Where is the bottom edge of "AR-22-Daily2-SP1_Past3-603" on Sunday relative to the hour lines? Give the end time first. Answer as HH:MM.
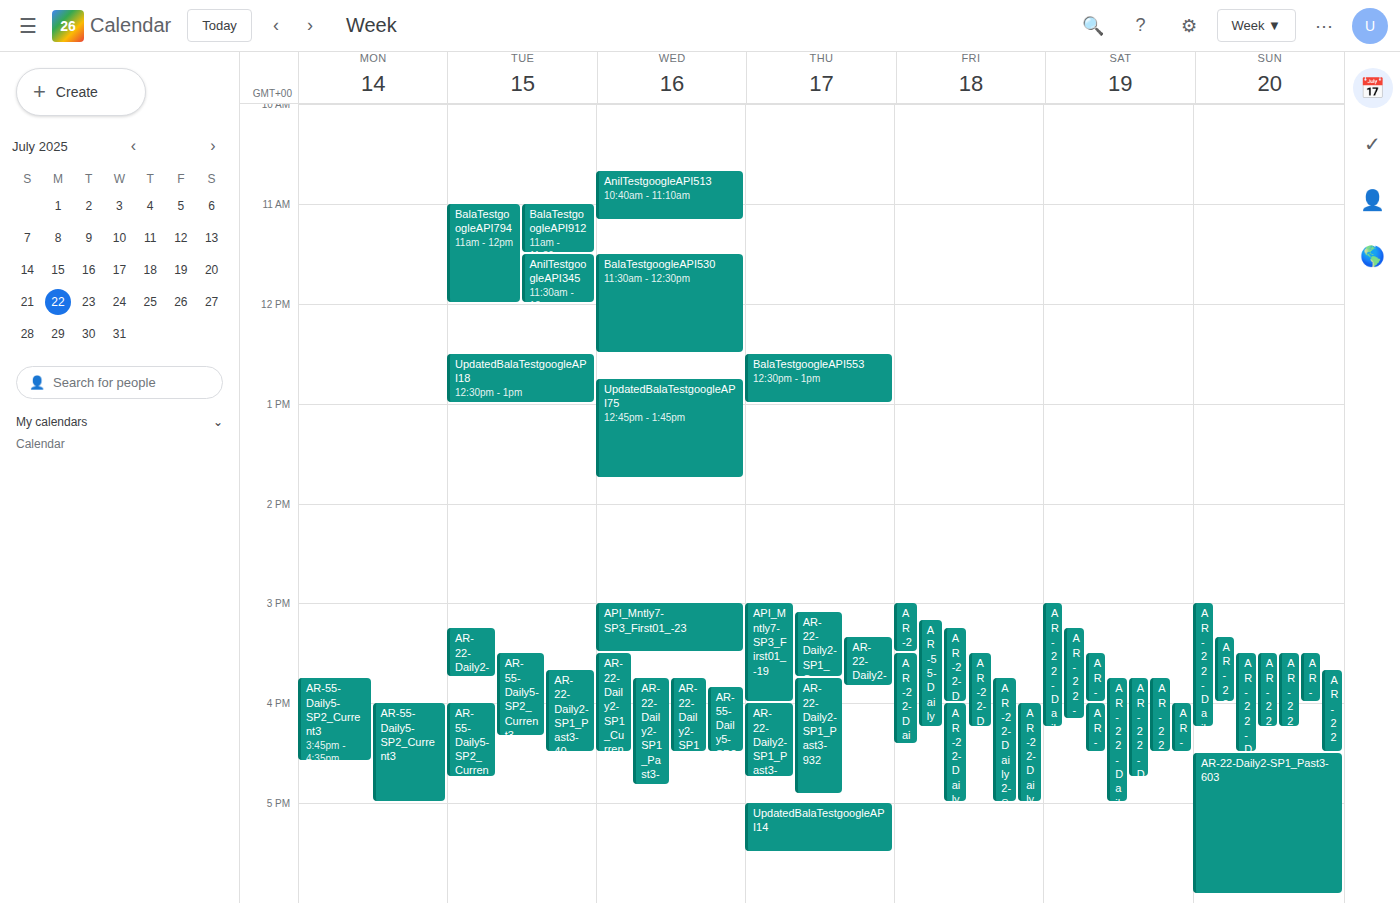
17:55 -- neither: 55 minutes below the 17:00 line and 5 minutes above the 18:00 line.